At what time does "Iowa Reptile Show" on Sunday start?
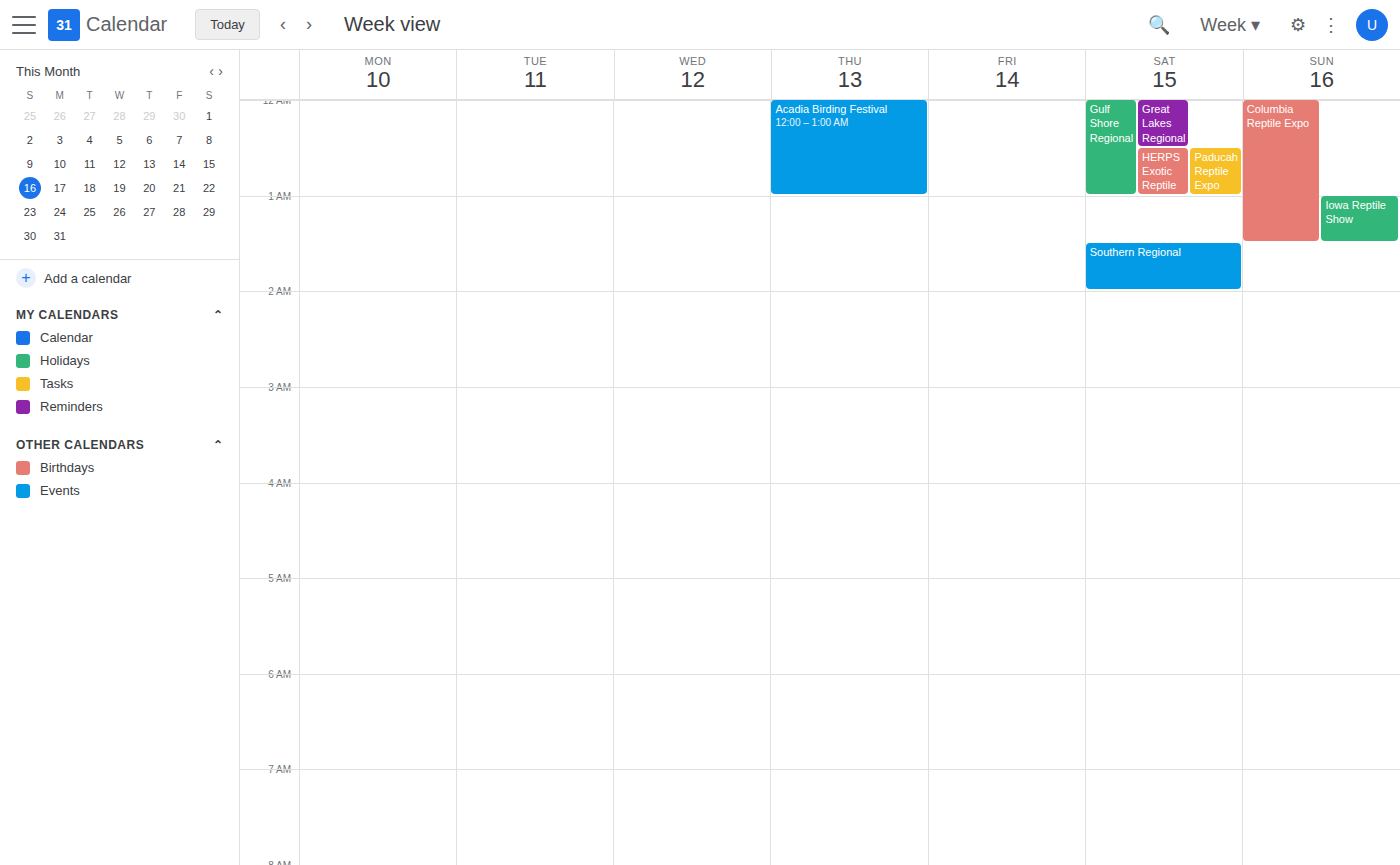
01:00